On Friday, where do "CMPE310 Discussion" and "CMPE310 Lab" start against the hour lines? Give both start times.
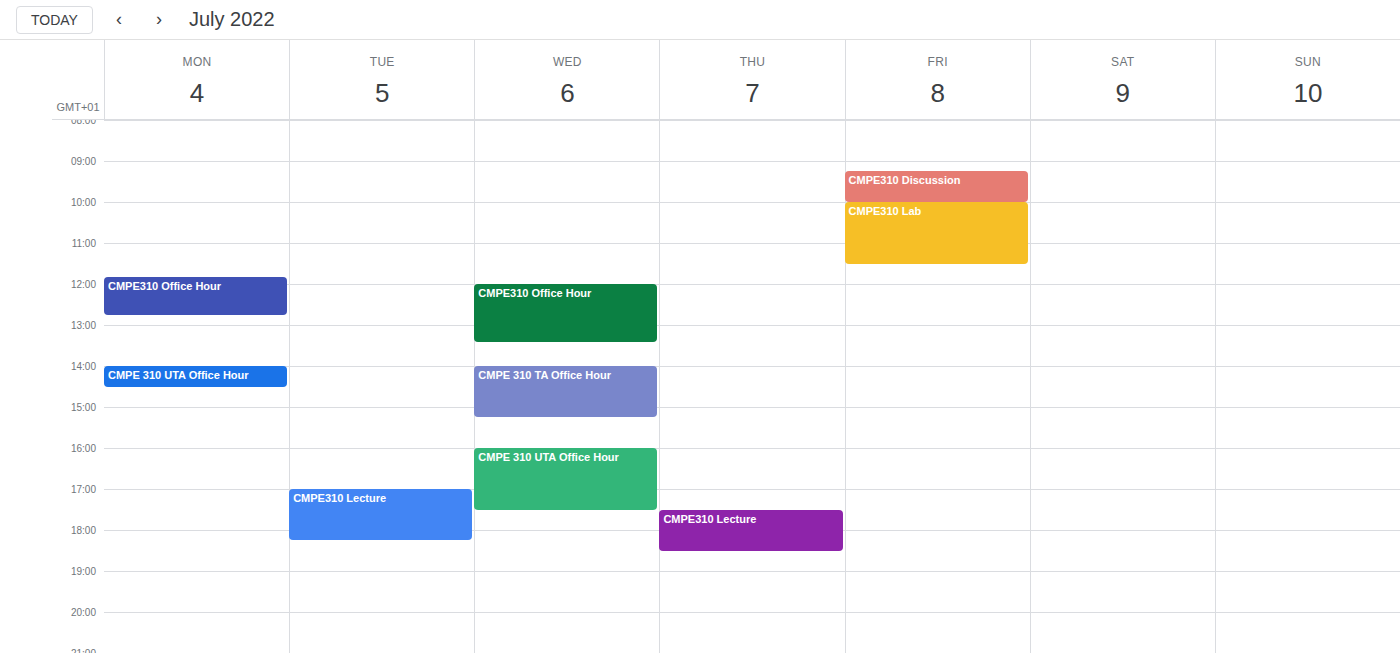
"CMPE310 Discussion": 9:15 AM, neither: a quarter of the way from the 9 AM line to the 10 AM line. "CMPE310 Lab": 10:00 AM, exactly on the 10 AM line.